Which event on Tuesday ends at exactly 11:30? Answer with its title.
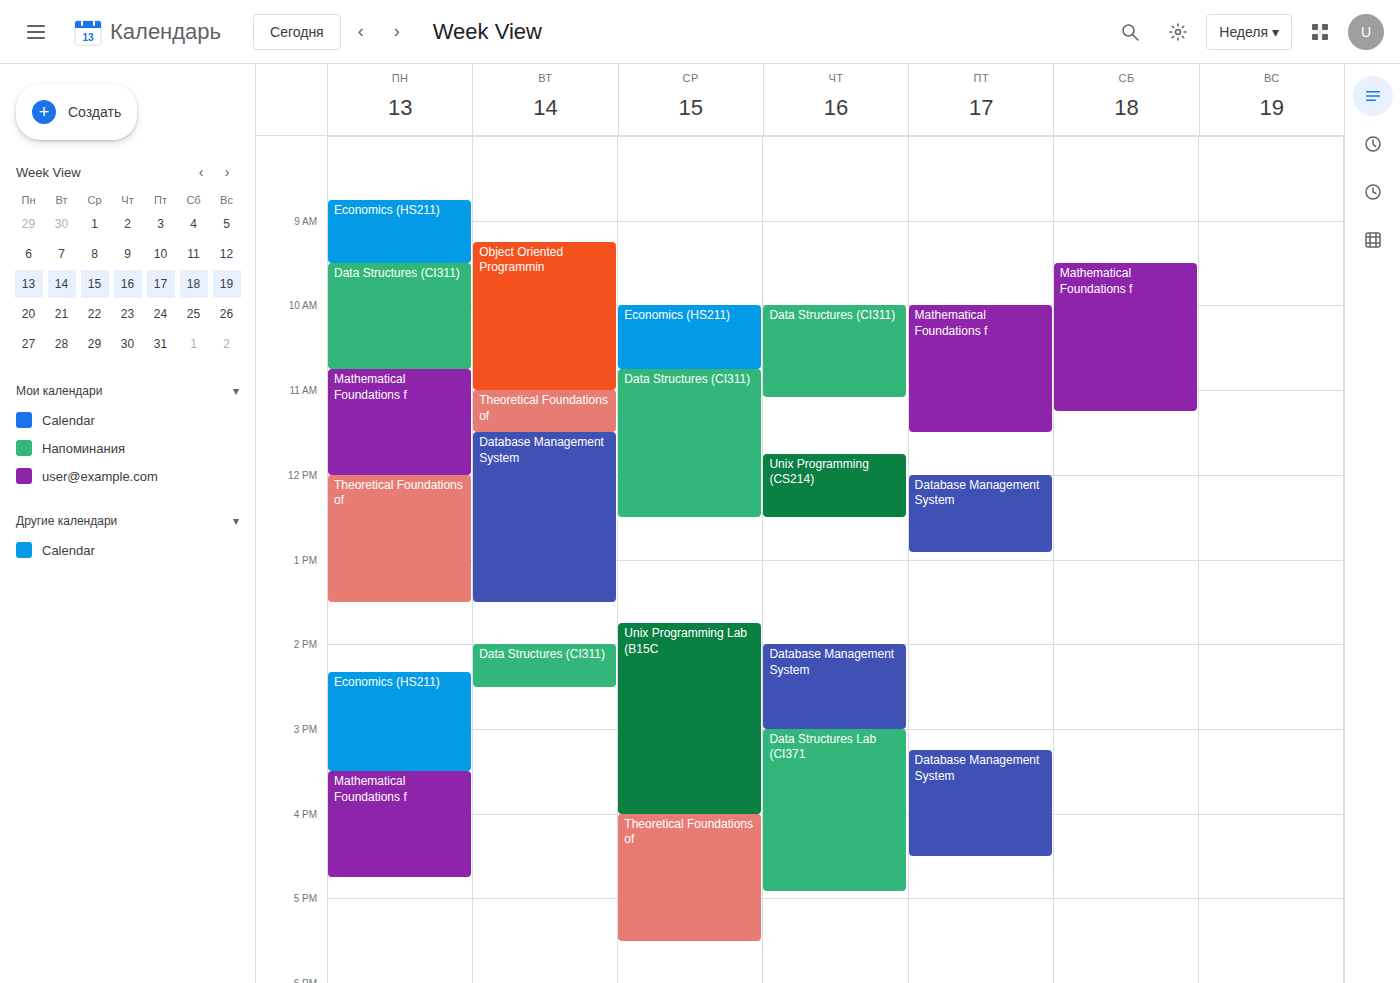
"Theoretical Foundations of"